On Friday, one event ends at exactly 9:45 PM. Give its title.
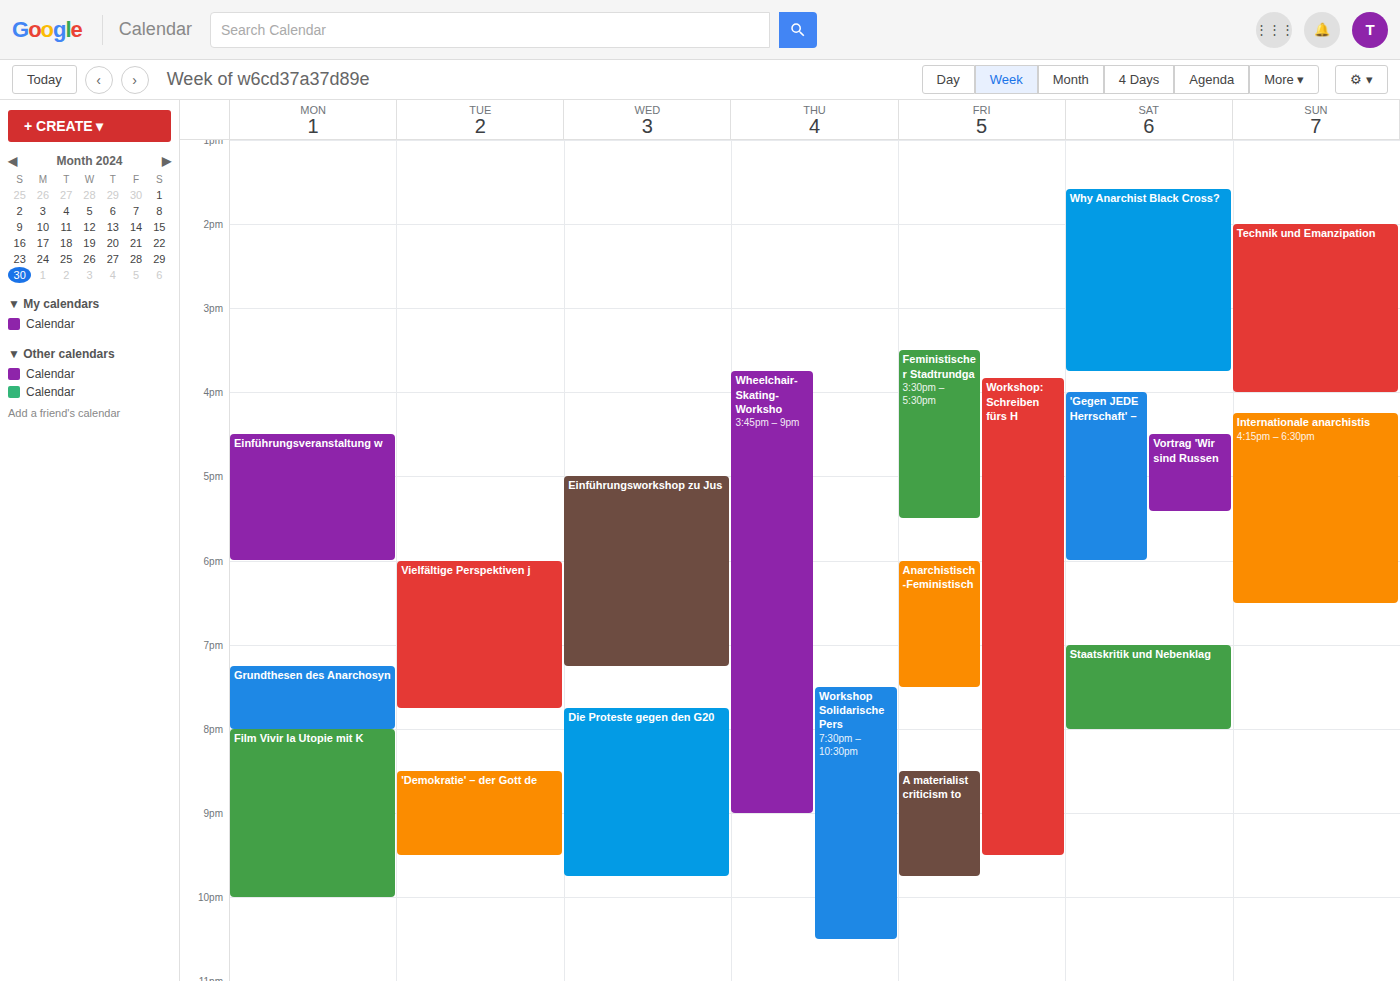
"A materialist criticism to"